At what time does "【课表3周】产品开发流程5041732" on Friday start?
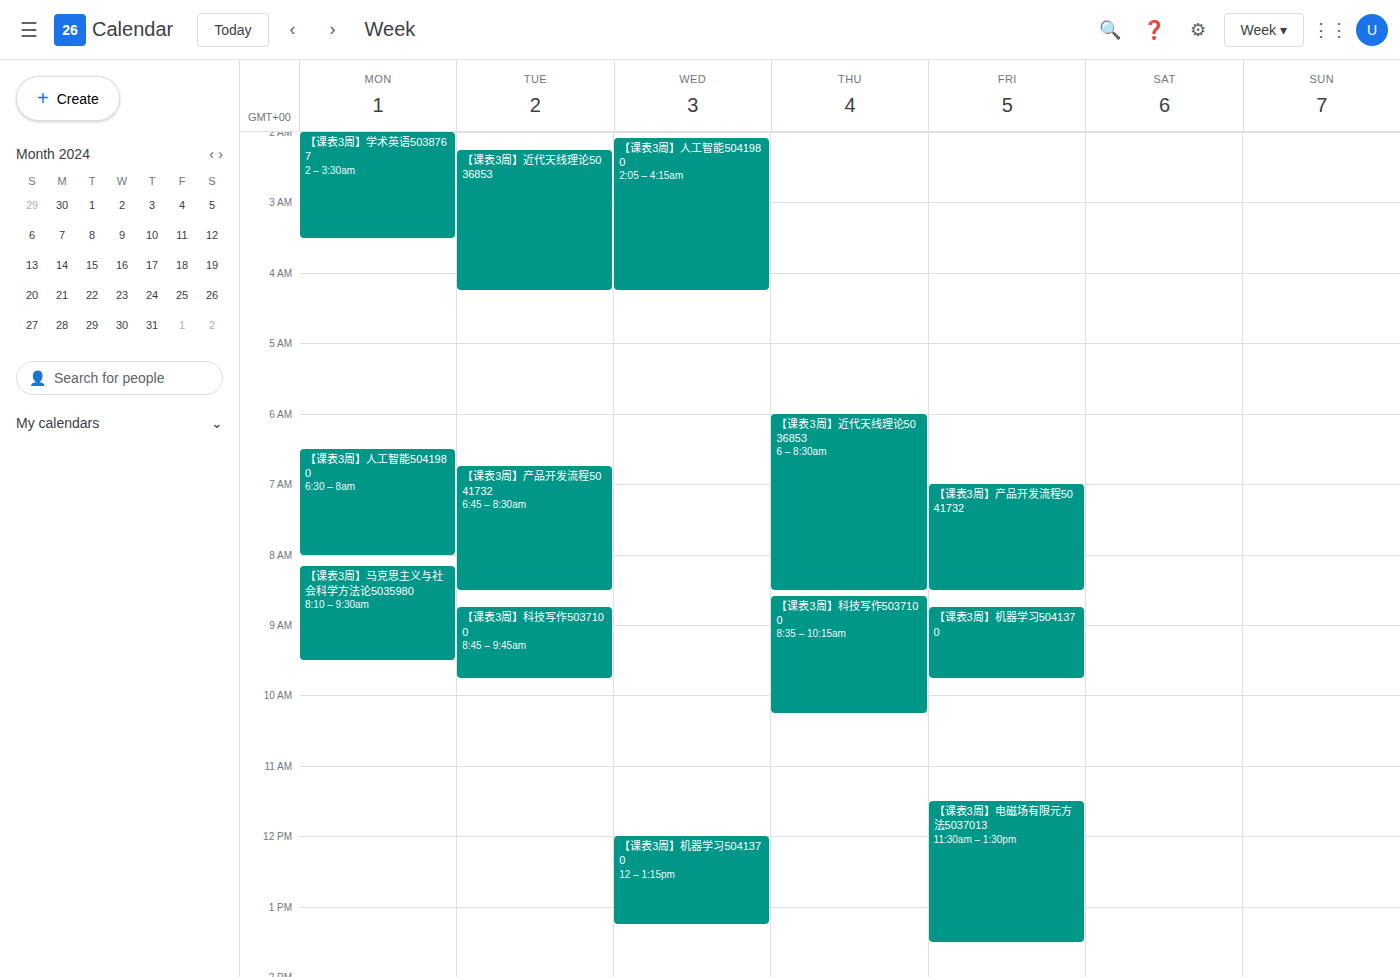
7:00 AM